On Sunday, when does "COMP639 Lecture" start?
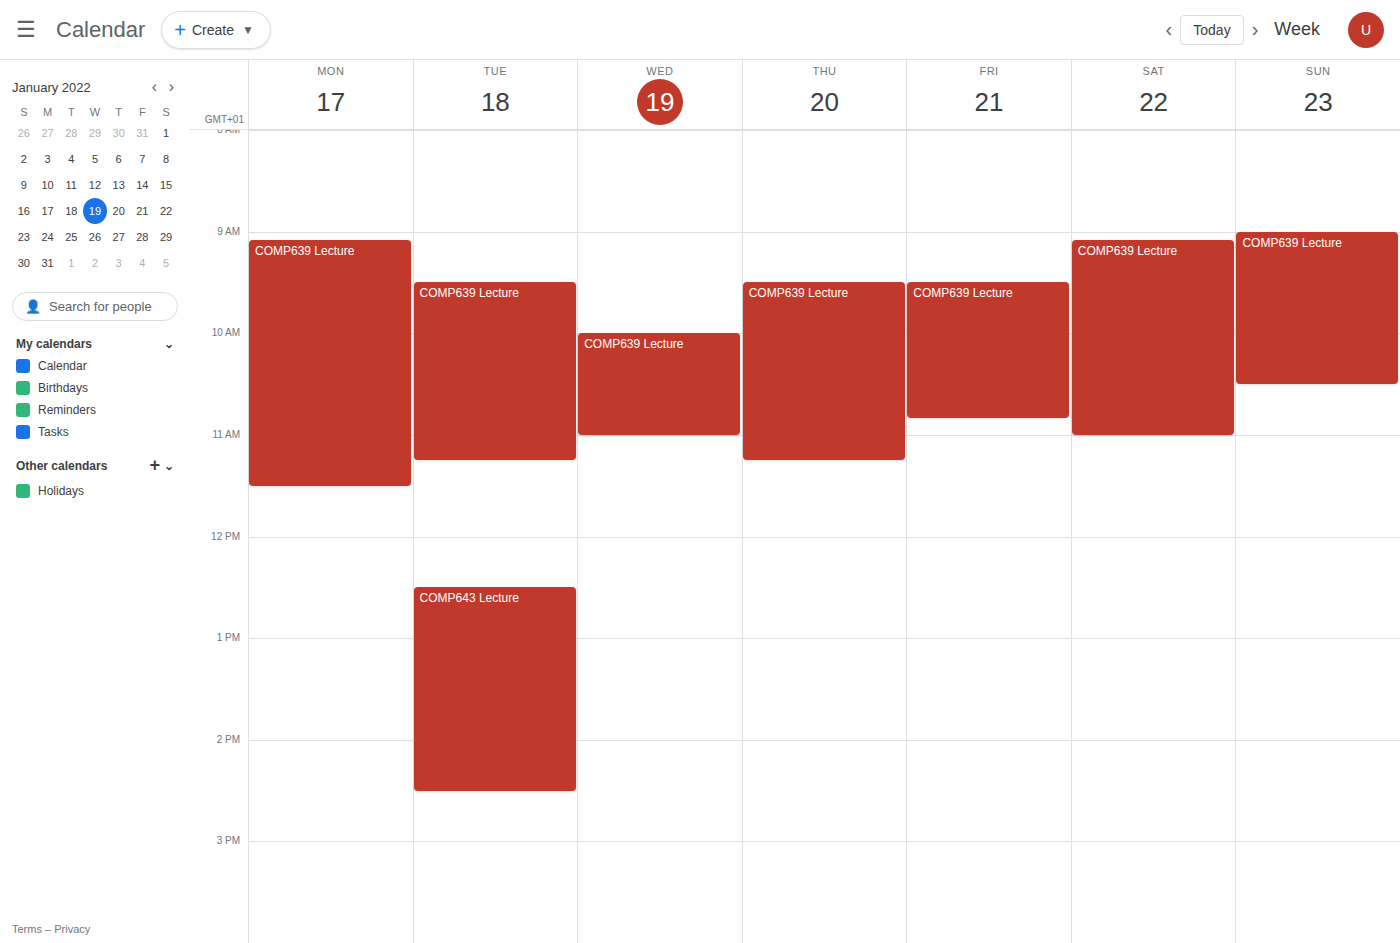
9:00 AM